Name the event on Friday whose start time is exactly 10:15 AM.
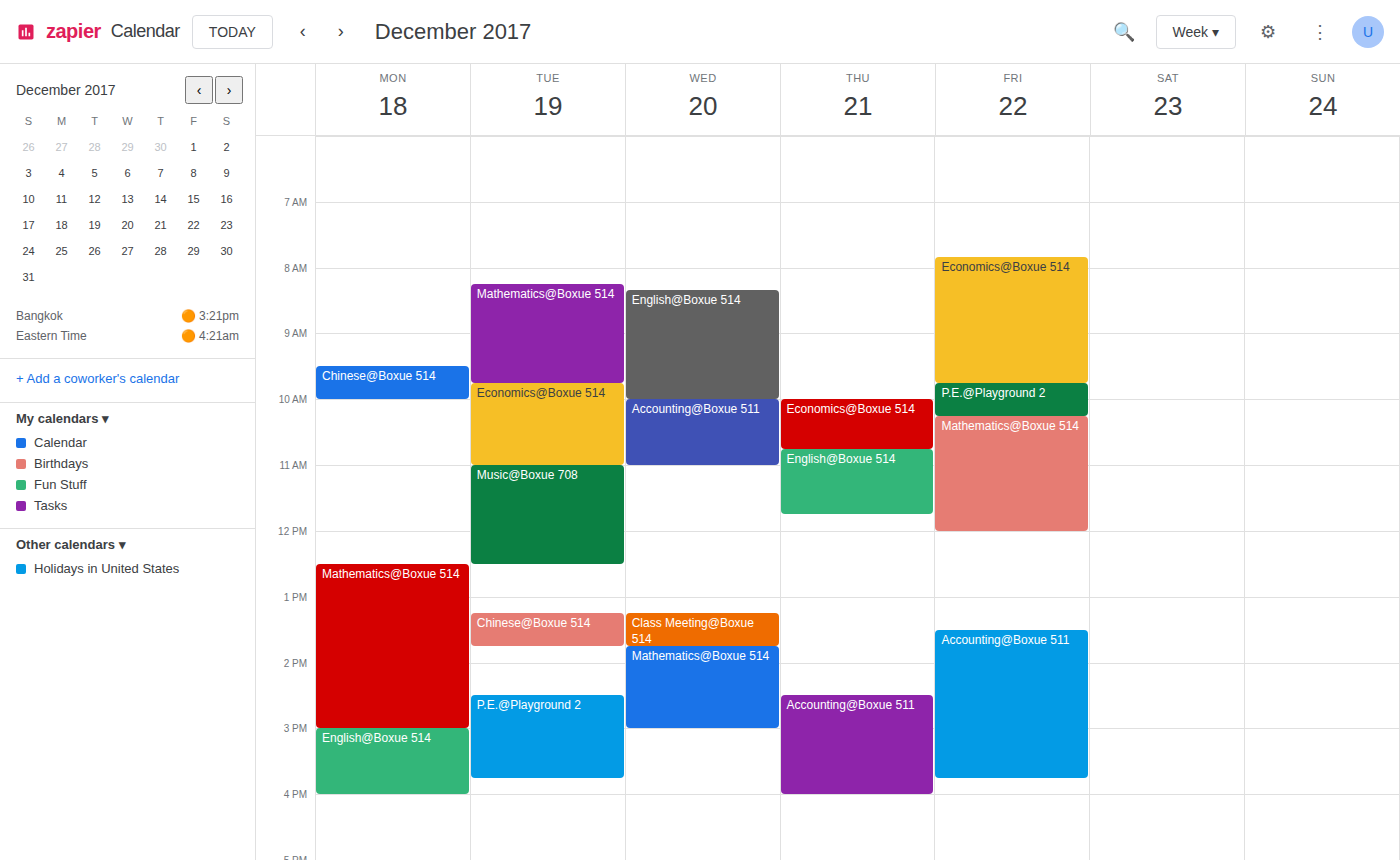
"Mathematics@Boxue 514"